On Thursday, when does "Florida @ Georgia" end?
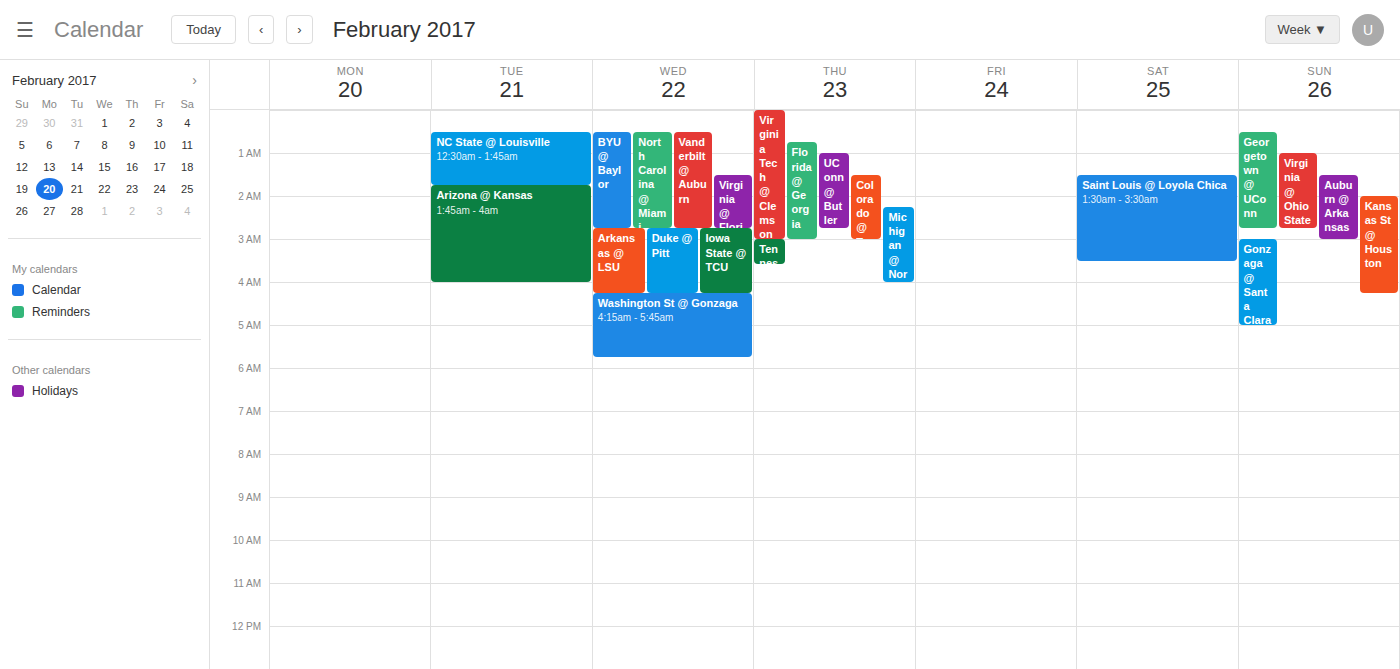
3:00 AM